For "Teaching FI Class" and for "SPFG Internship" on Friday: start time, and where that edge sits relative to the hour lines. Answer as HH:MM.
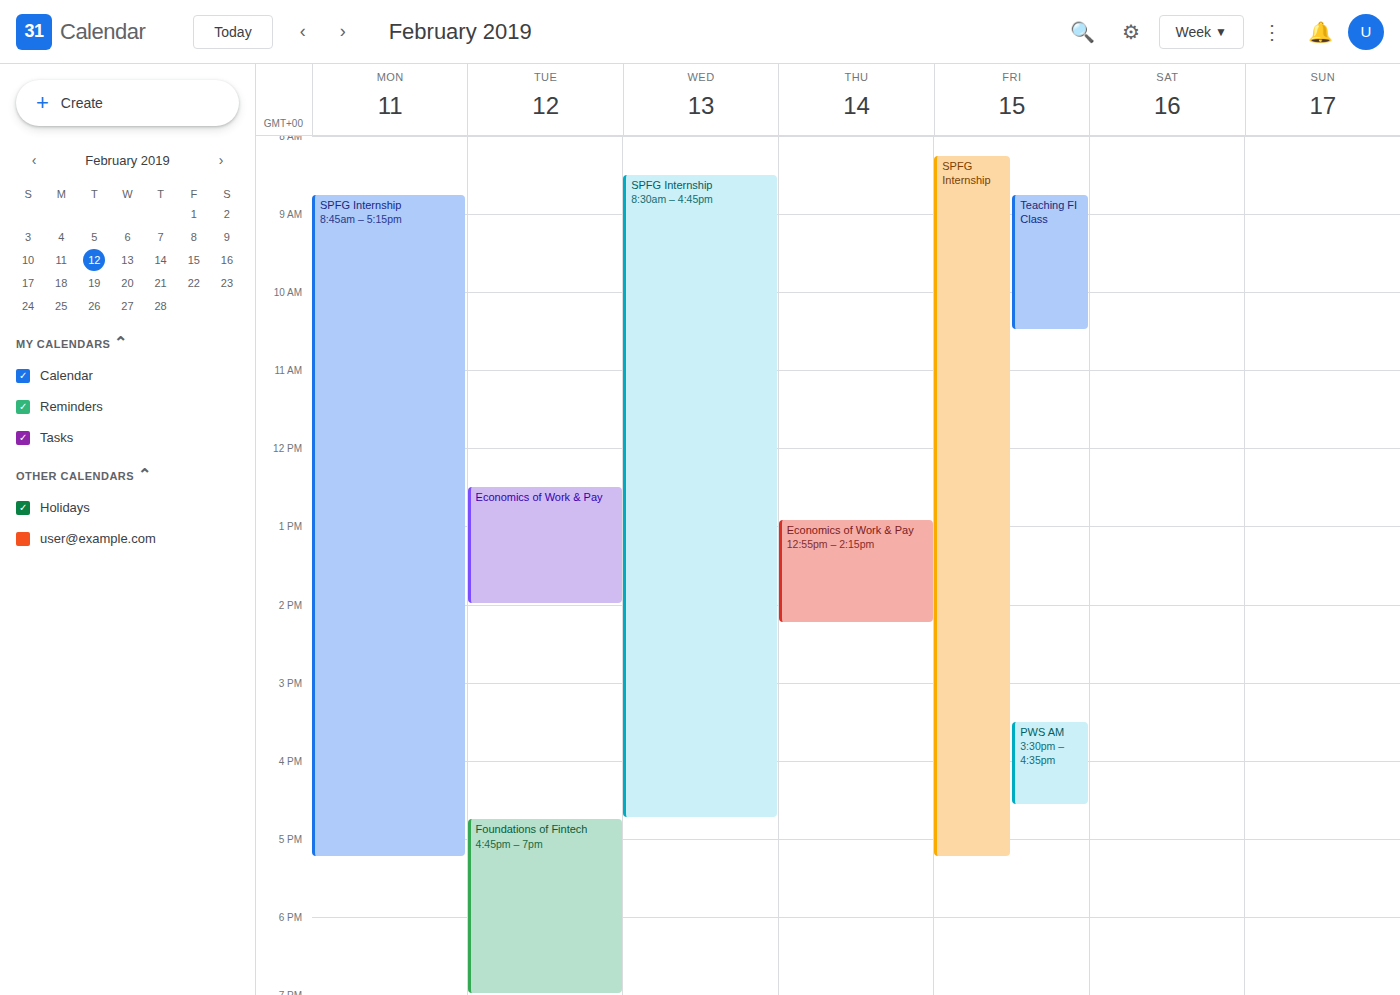
"Teaching FI Class": 08:45, neither: three quarters of the way from the 08:00 line to the 09:00 line. "SPFG Internship": 08:15, neither: a quarter of the way from the 08:00 line to the 09:00 line.